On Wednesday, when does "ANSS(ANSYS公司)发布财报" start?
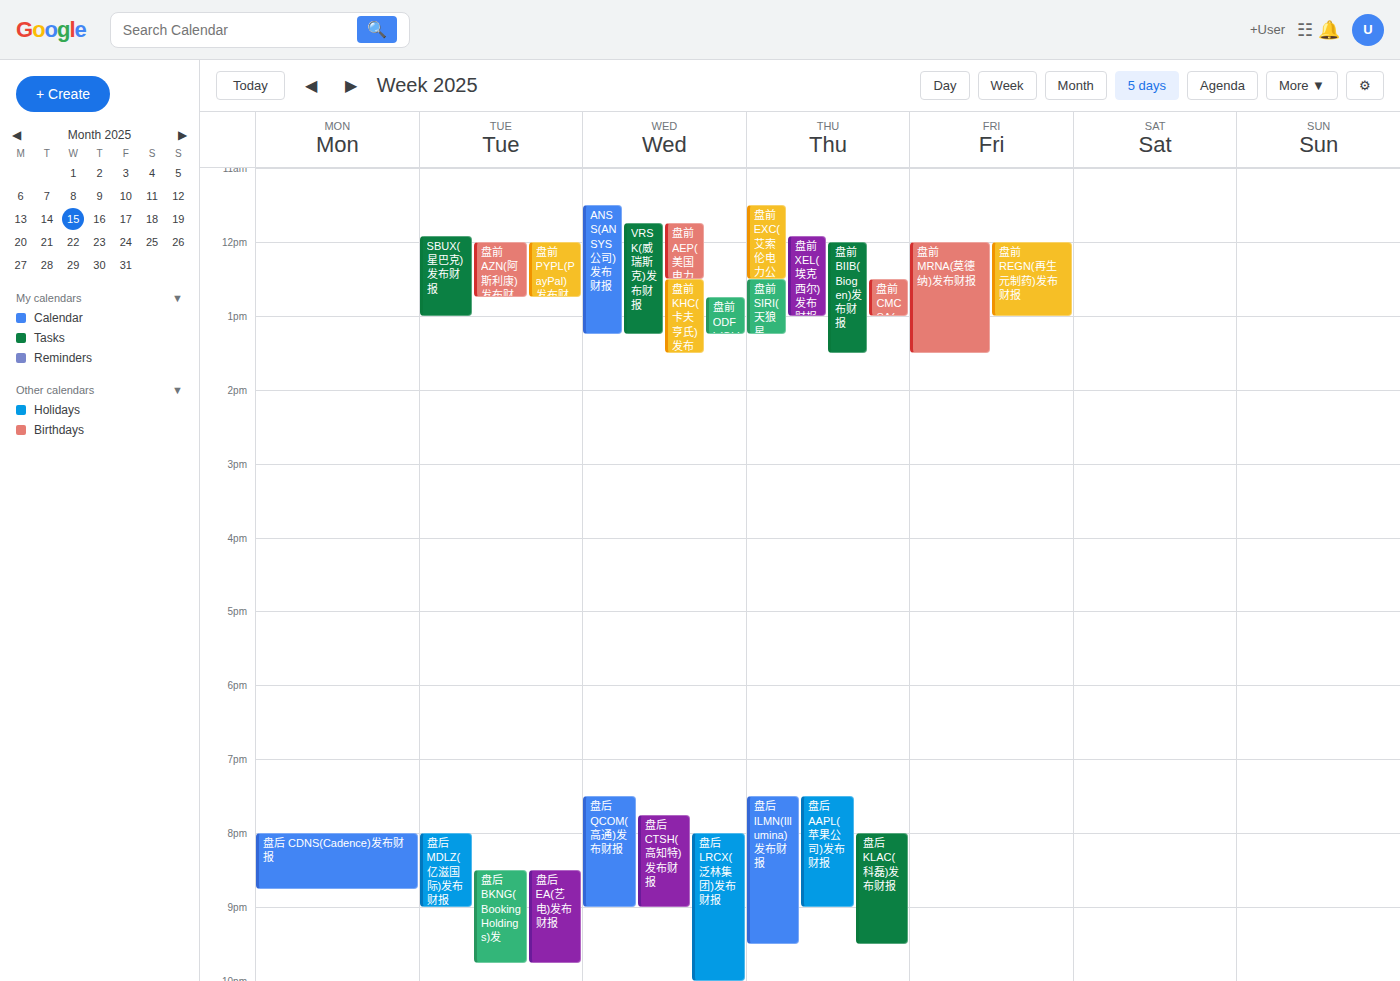
11:30 AM